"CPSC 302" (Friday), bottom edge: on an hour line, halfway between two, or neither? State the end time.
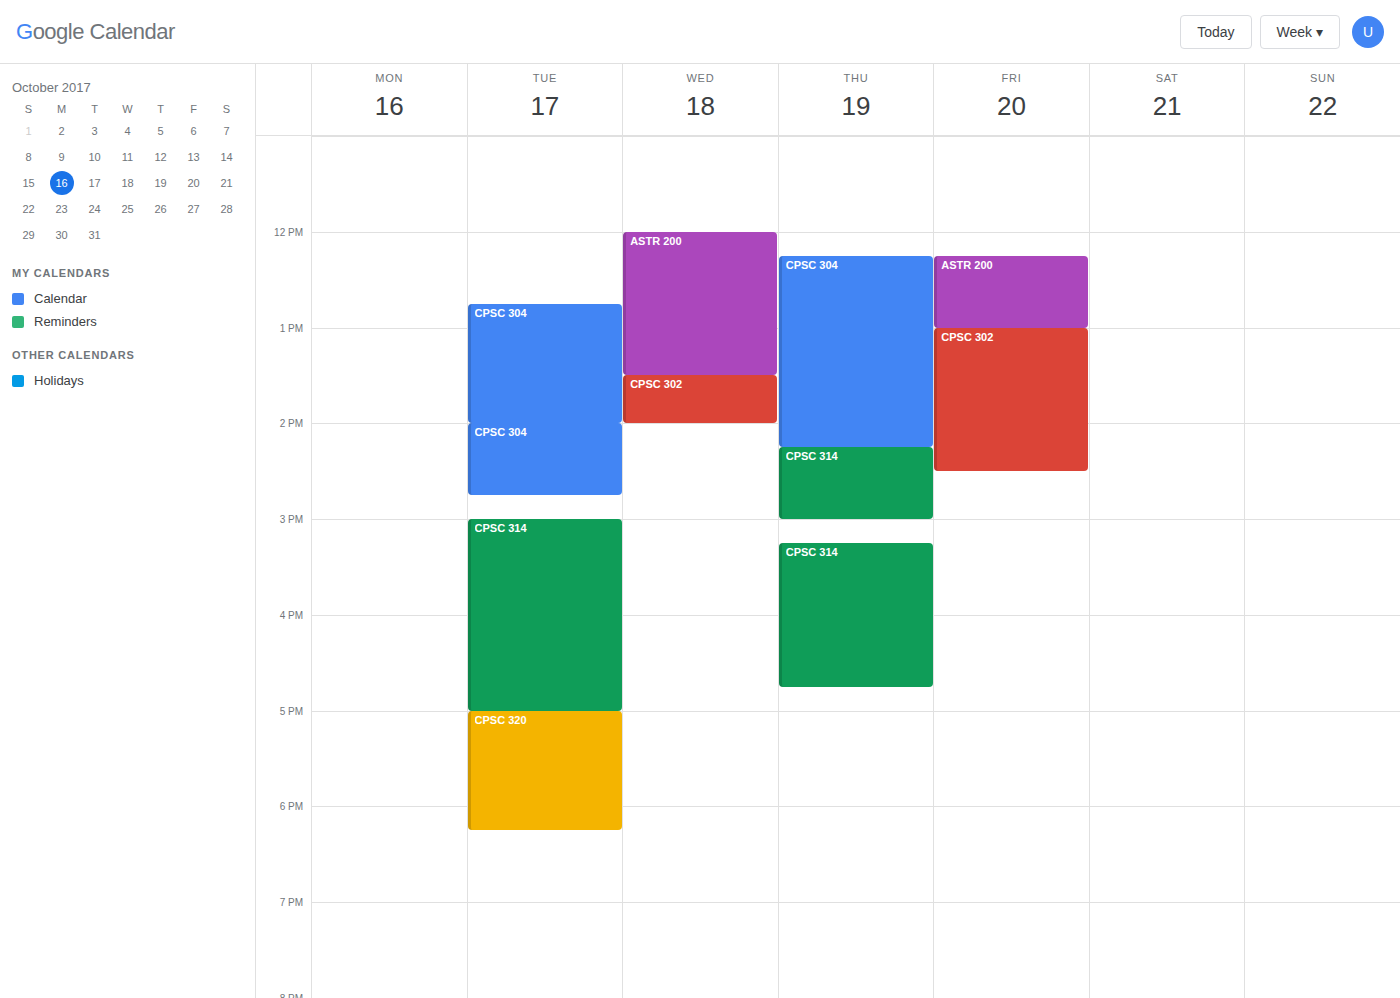
2:30 PM -- halfway between the 2 PM and 3 PM lines.